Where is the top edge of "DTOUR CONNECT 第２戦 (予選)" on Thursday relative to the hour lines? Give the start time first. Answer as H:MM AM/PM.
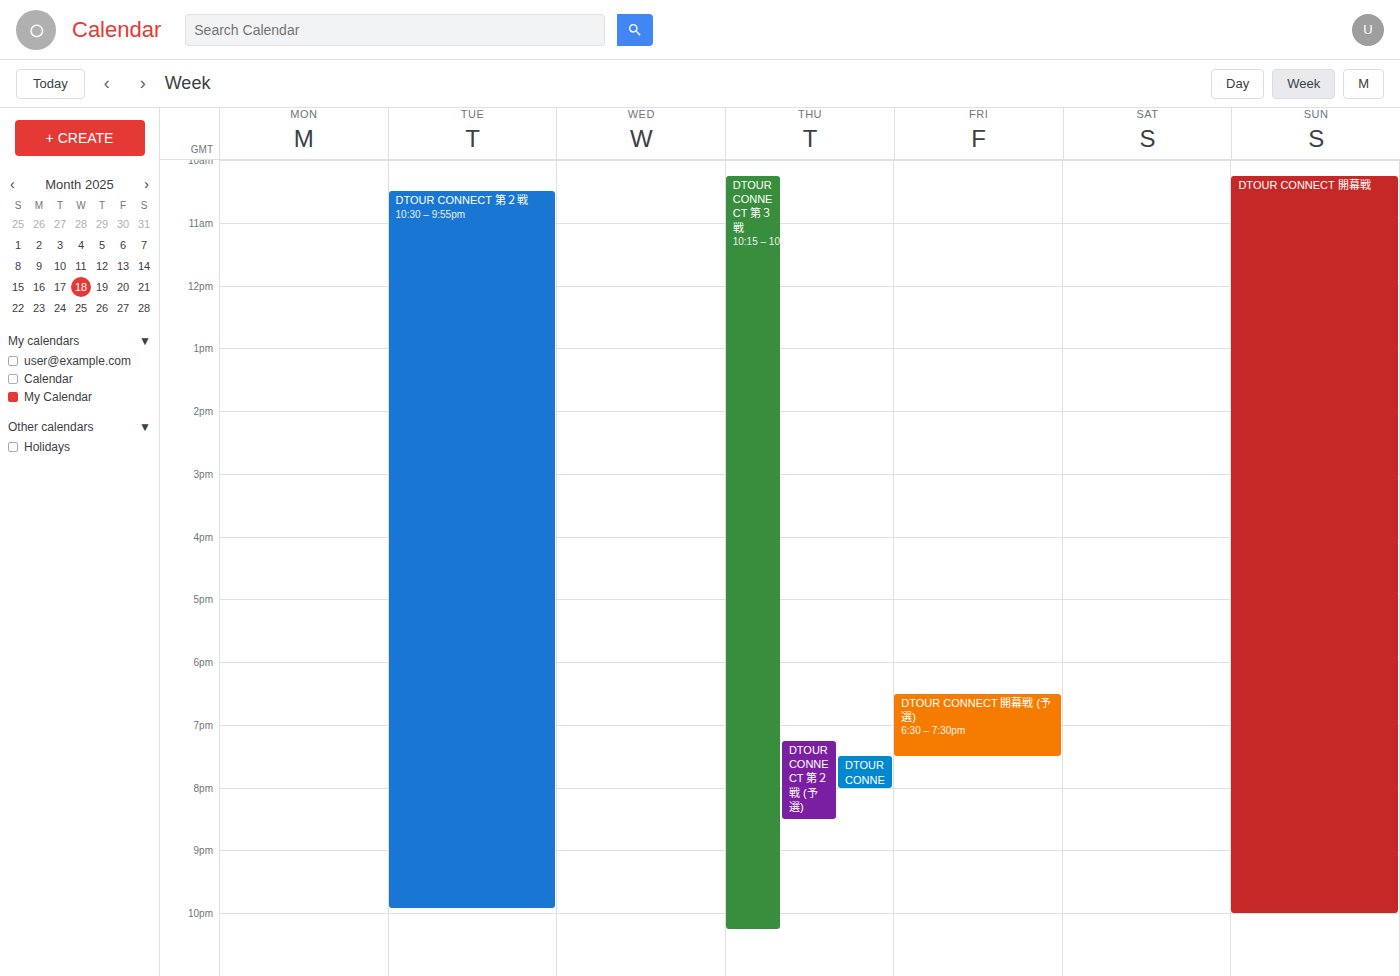
7:15 PM -- neither: a quarter of the way from the 7 PM line to the 8 PM line.